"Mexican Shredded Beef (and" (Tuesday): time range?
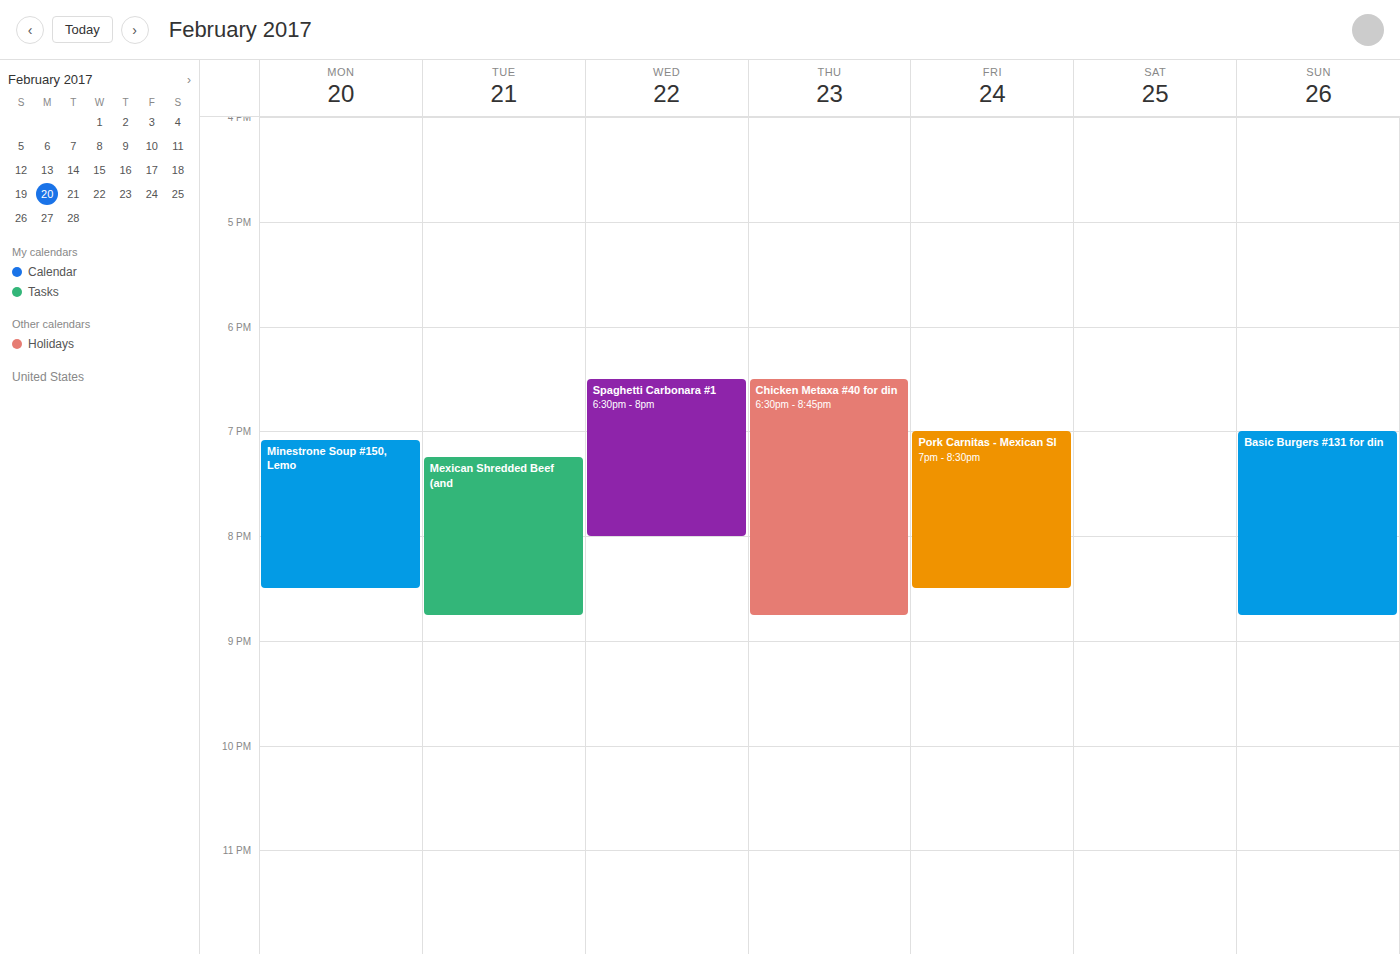
7:15 PM to 8:45 PM